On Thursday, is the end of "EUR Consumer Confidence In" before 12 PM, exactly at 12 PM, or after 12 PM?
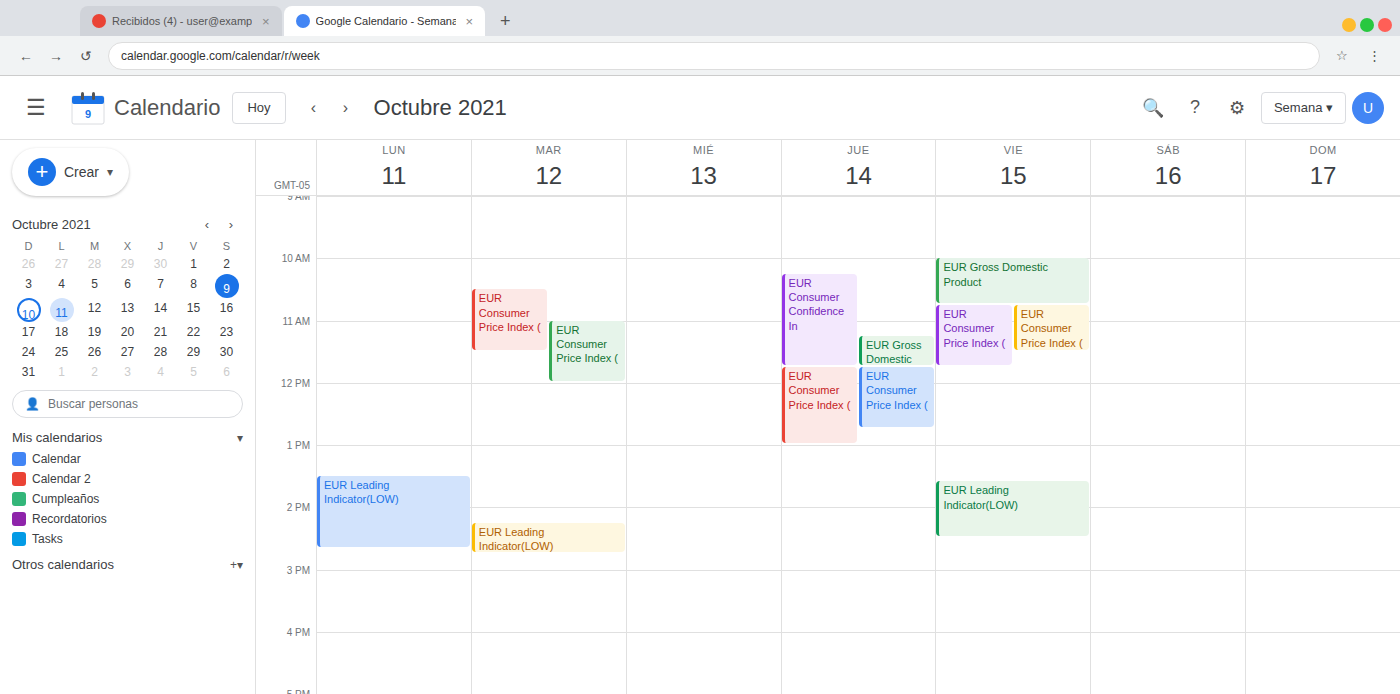
11:45 AM -- before 12 PM, 15 minutes above the 12 PM line.